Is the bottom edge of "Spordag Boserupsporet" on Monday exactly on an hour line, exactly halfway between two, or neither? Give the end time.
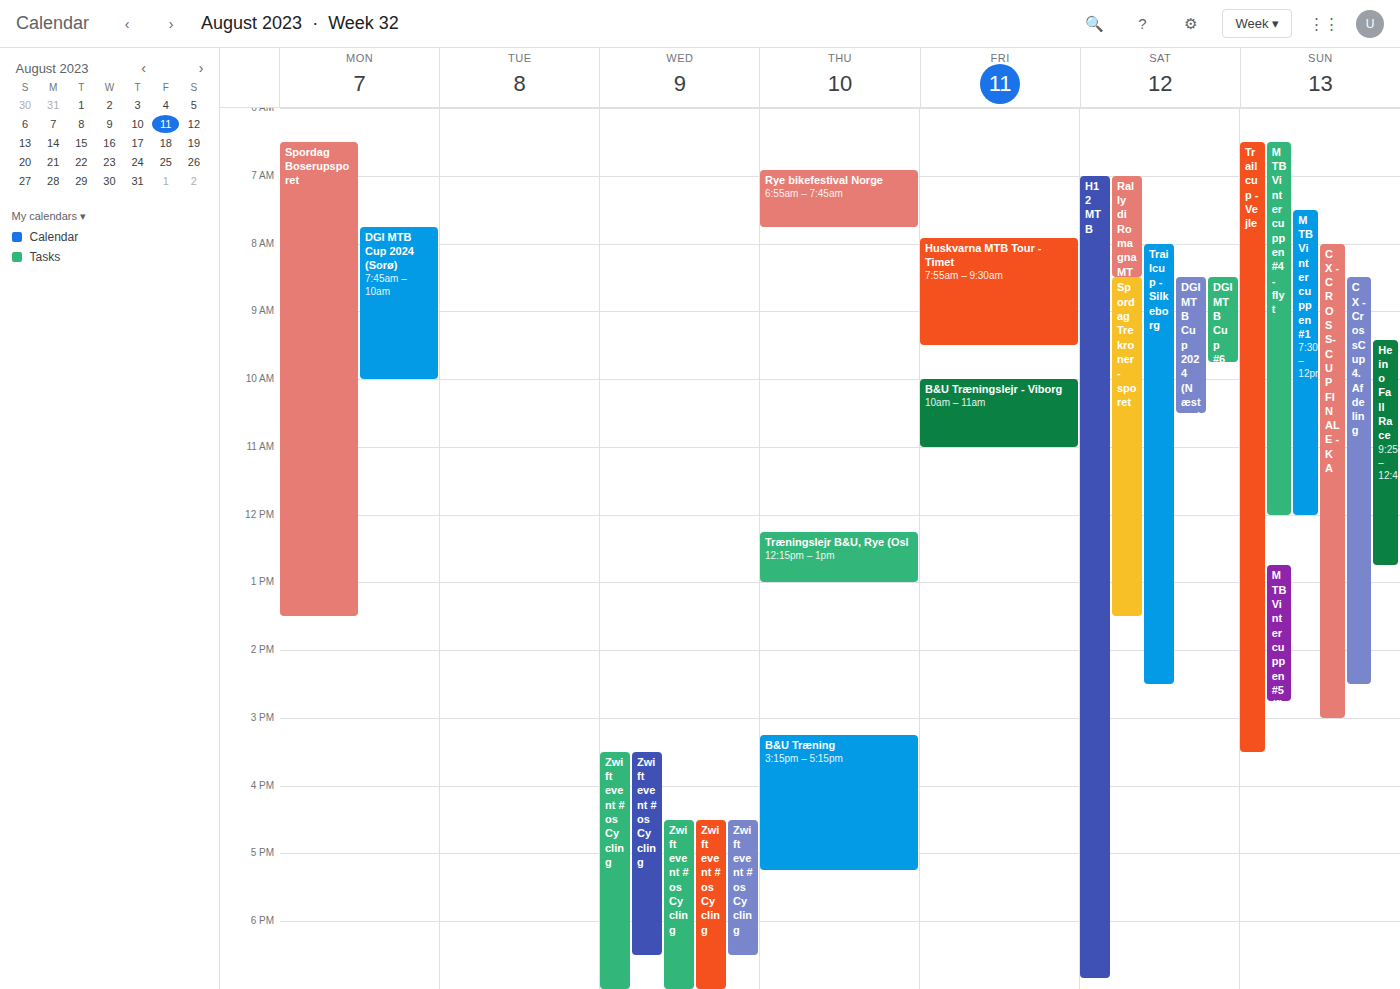
1:30 PM -- halfway between the 1 PM and 2 PM lines.